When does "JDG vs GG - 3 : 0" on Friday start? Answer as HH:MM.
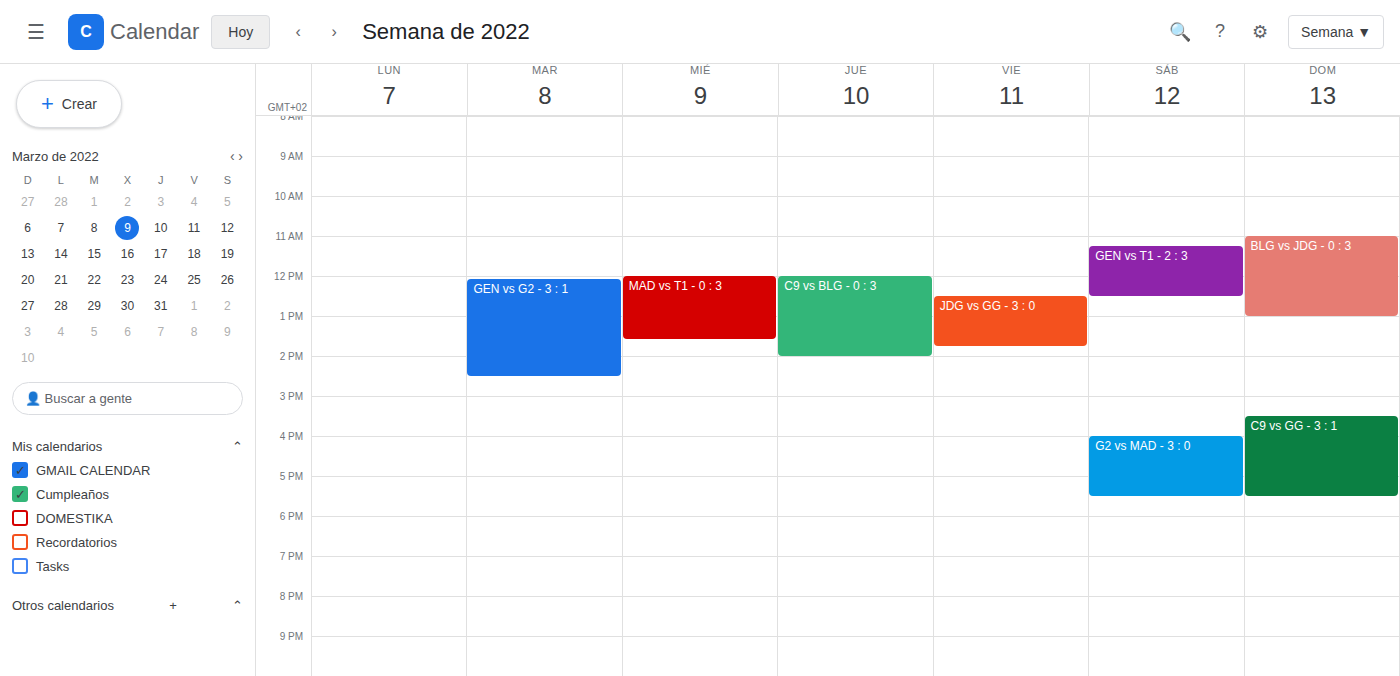
12:30